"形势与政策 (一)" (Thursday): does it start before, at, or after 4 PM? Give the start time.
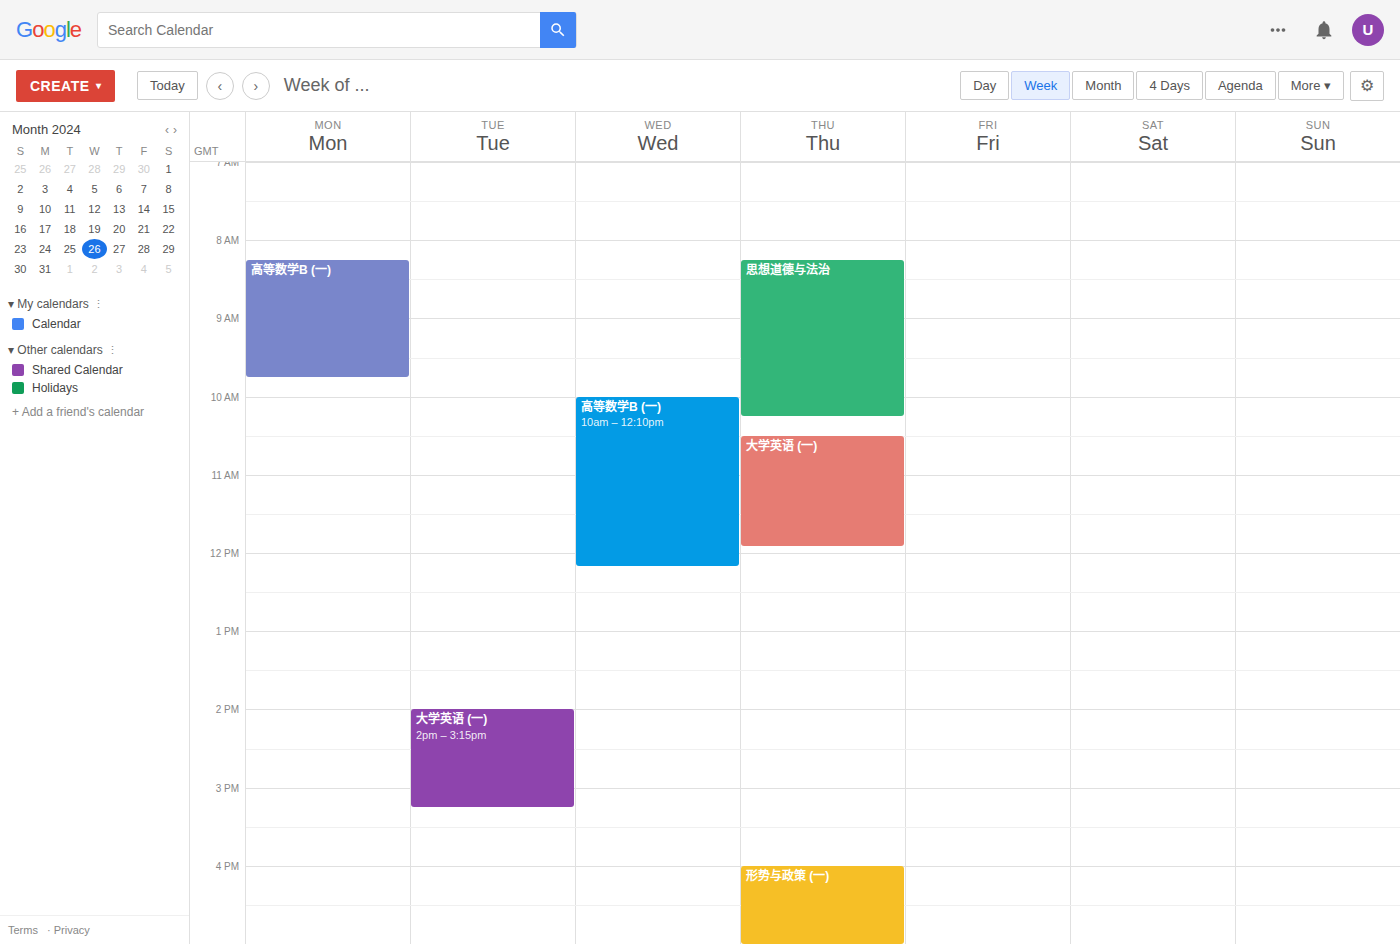
4:00 PM -- exactly at 4 PM, on the 4 PM line.